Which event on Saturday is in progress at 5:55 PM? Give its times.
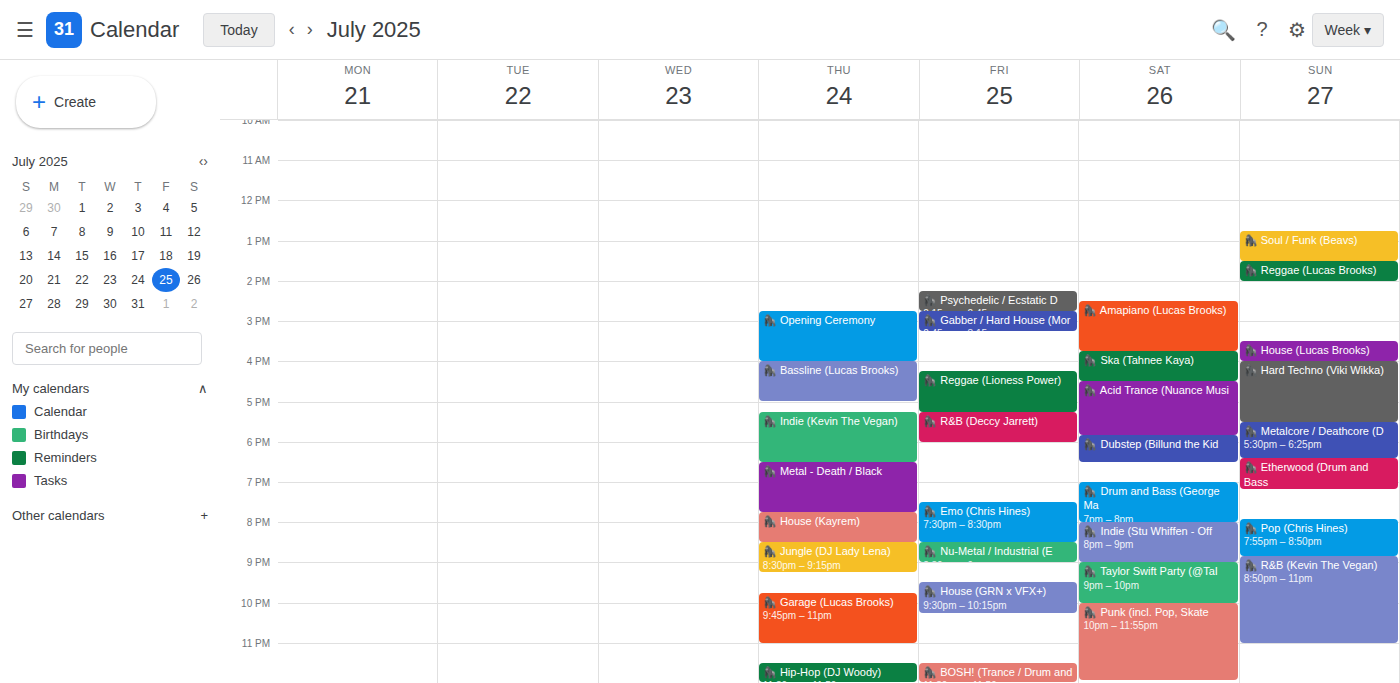
"🦍 Dubstep (Billund the Kid", 5:50 PM to 6:30 PM